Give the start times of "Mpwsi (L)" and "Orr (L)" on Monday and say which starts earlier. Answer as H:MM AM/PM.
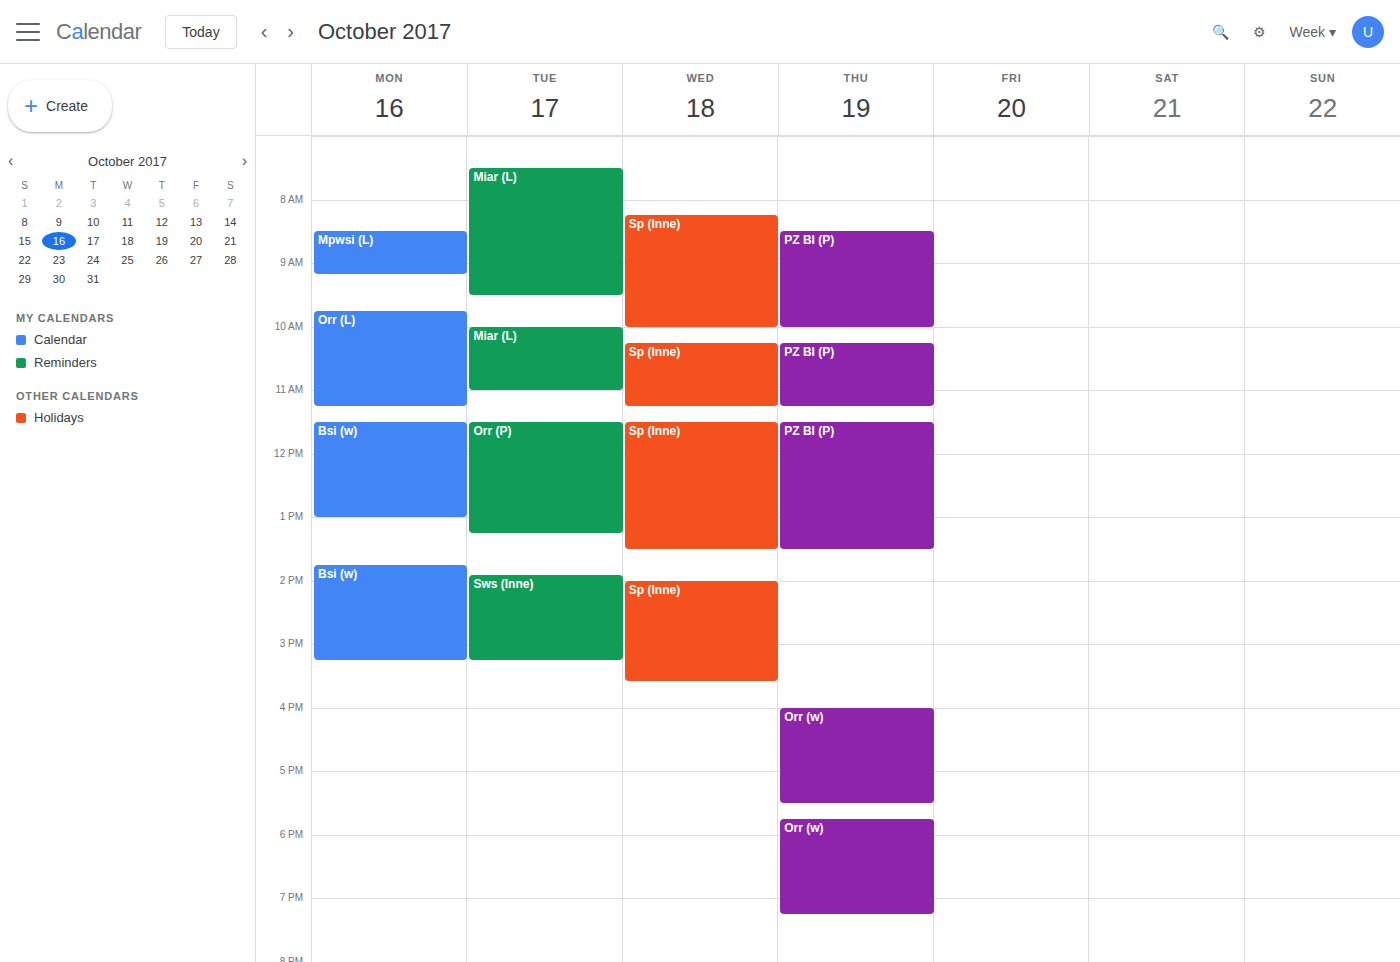
"Mpwsi (L)" 8:30 AM; "Orr (L)" 9:45 AM.